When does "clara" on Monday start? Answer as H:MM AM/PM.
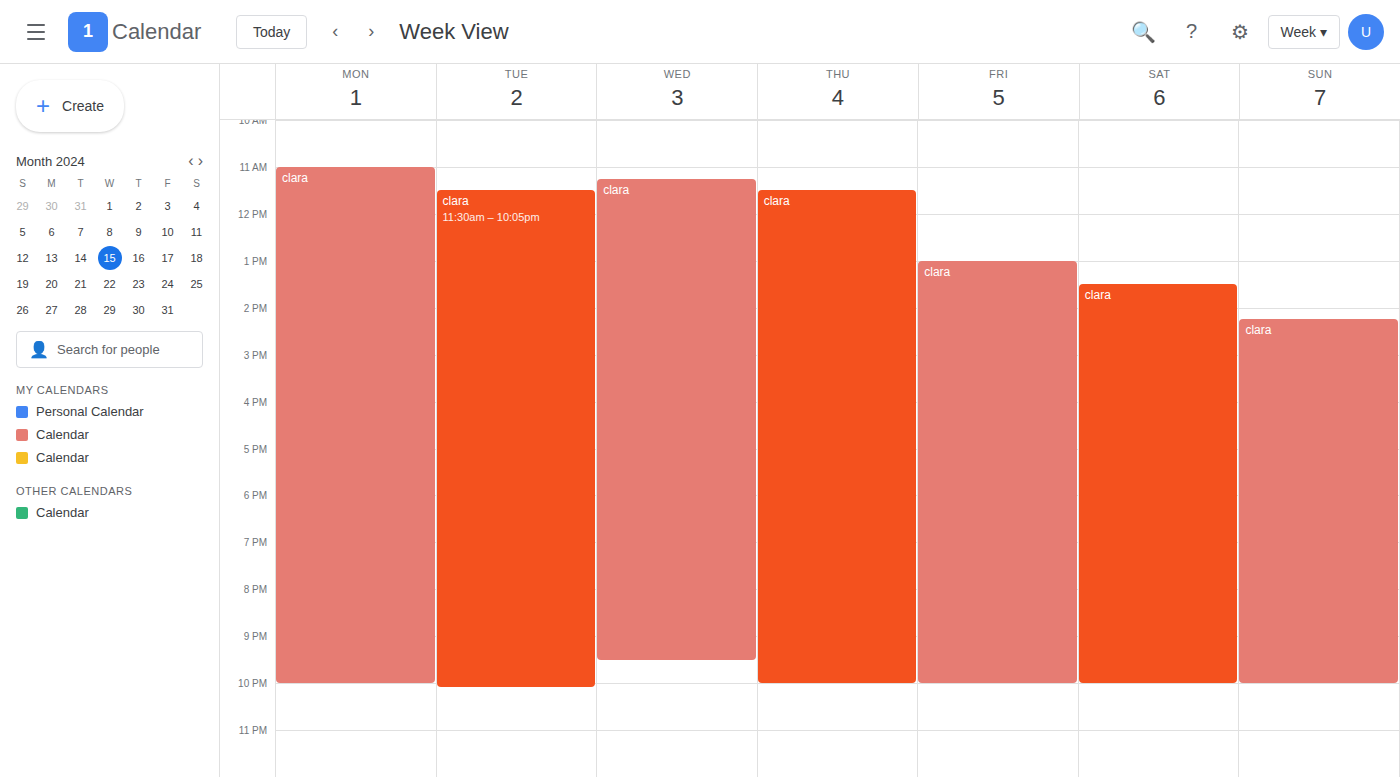
11:00 AM